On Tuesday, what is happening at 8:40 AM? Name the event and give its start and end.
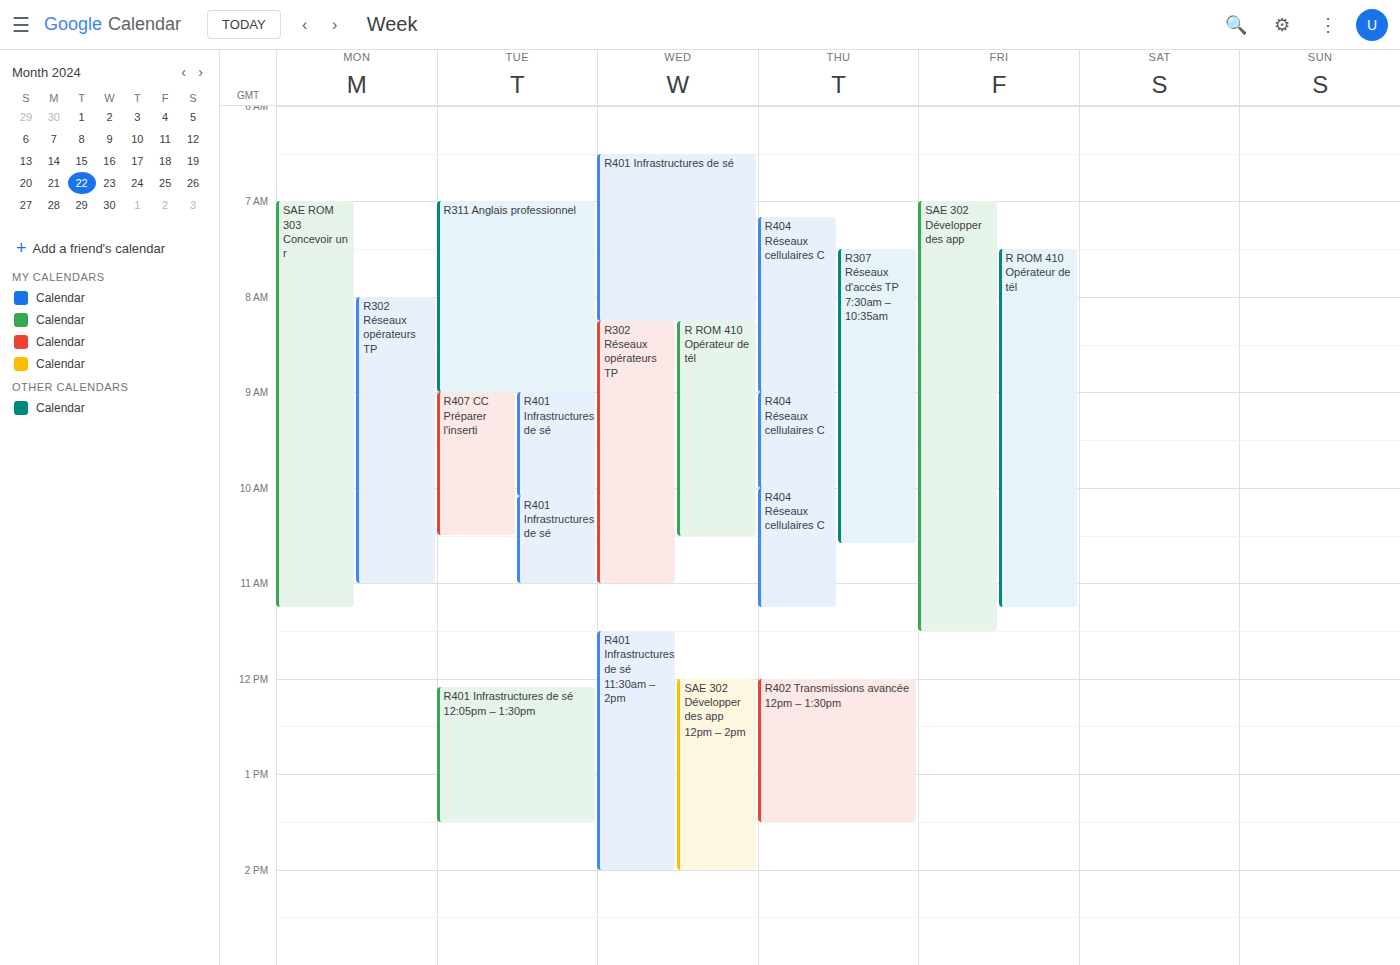
"R311 Anglais professionnel", 7:00 AM to 9:00 AM